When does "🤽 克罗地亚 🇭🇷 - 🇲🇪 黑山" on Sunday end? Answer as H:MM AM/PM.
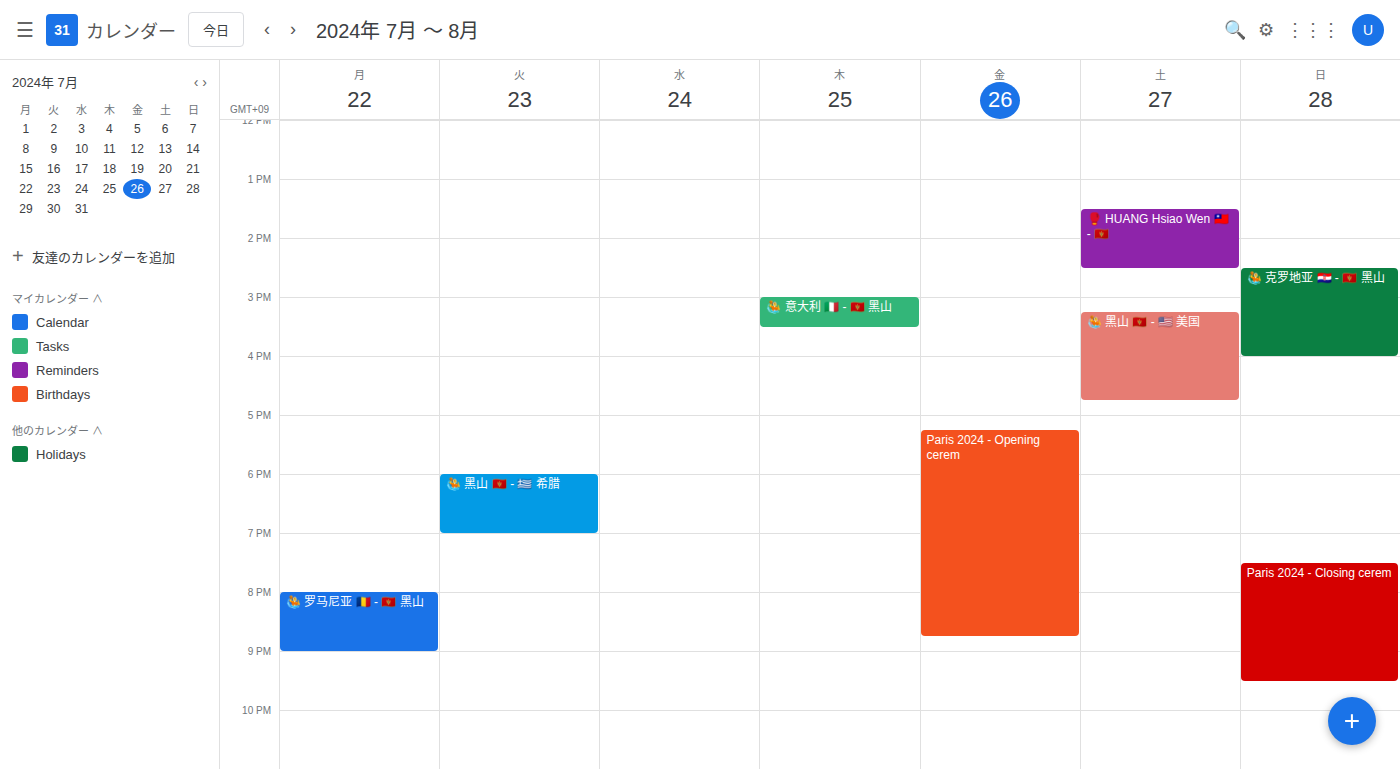
4:00 PM